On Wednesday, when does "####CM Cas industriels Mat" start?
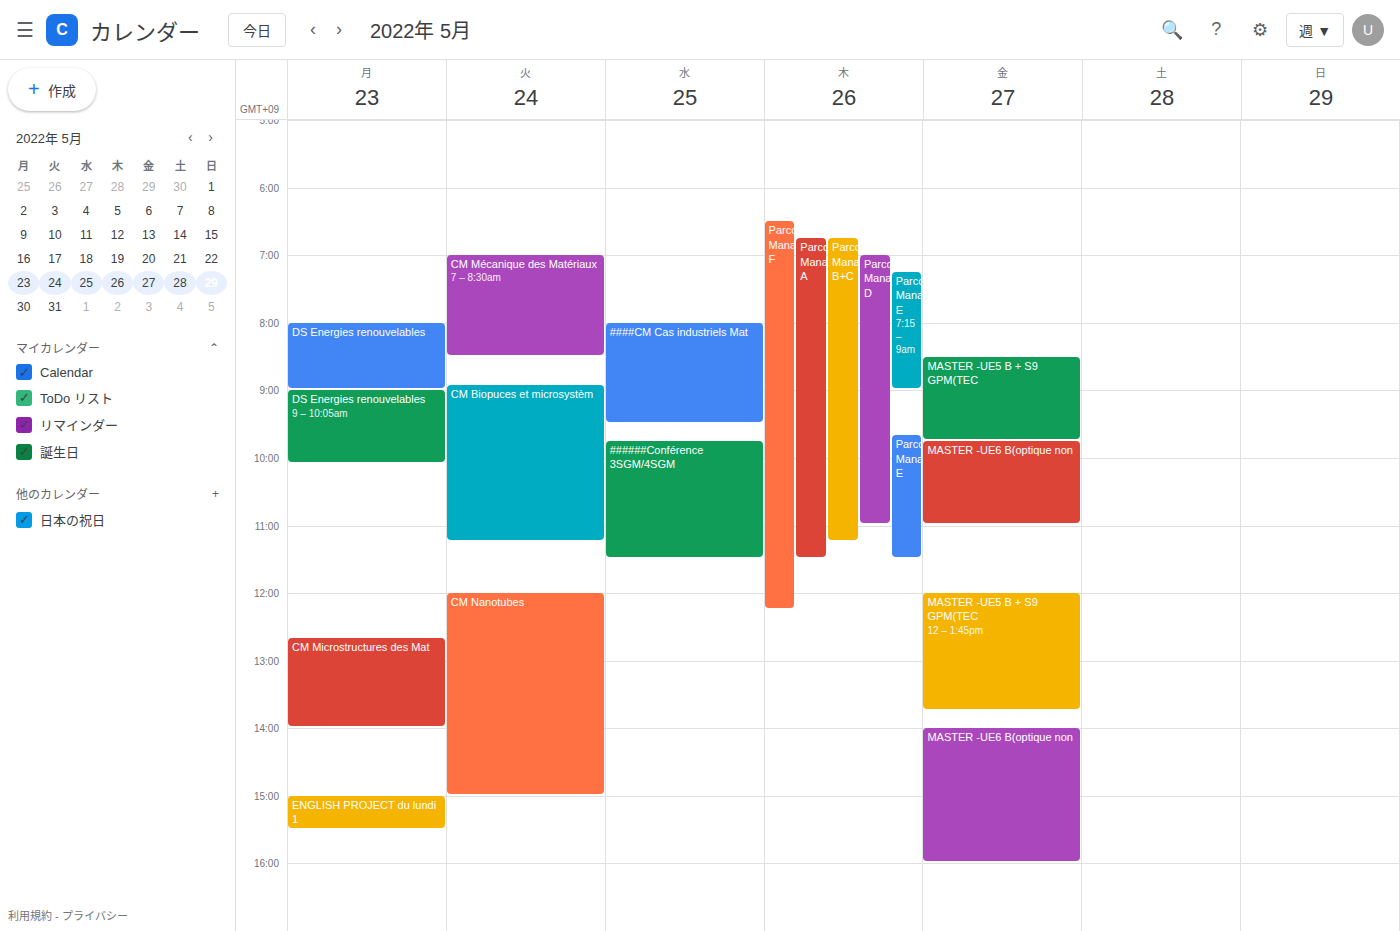
8:00 AM